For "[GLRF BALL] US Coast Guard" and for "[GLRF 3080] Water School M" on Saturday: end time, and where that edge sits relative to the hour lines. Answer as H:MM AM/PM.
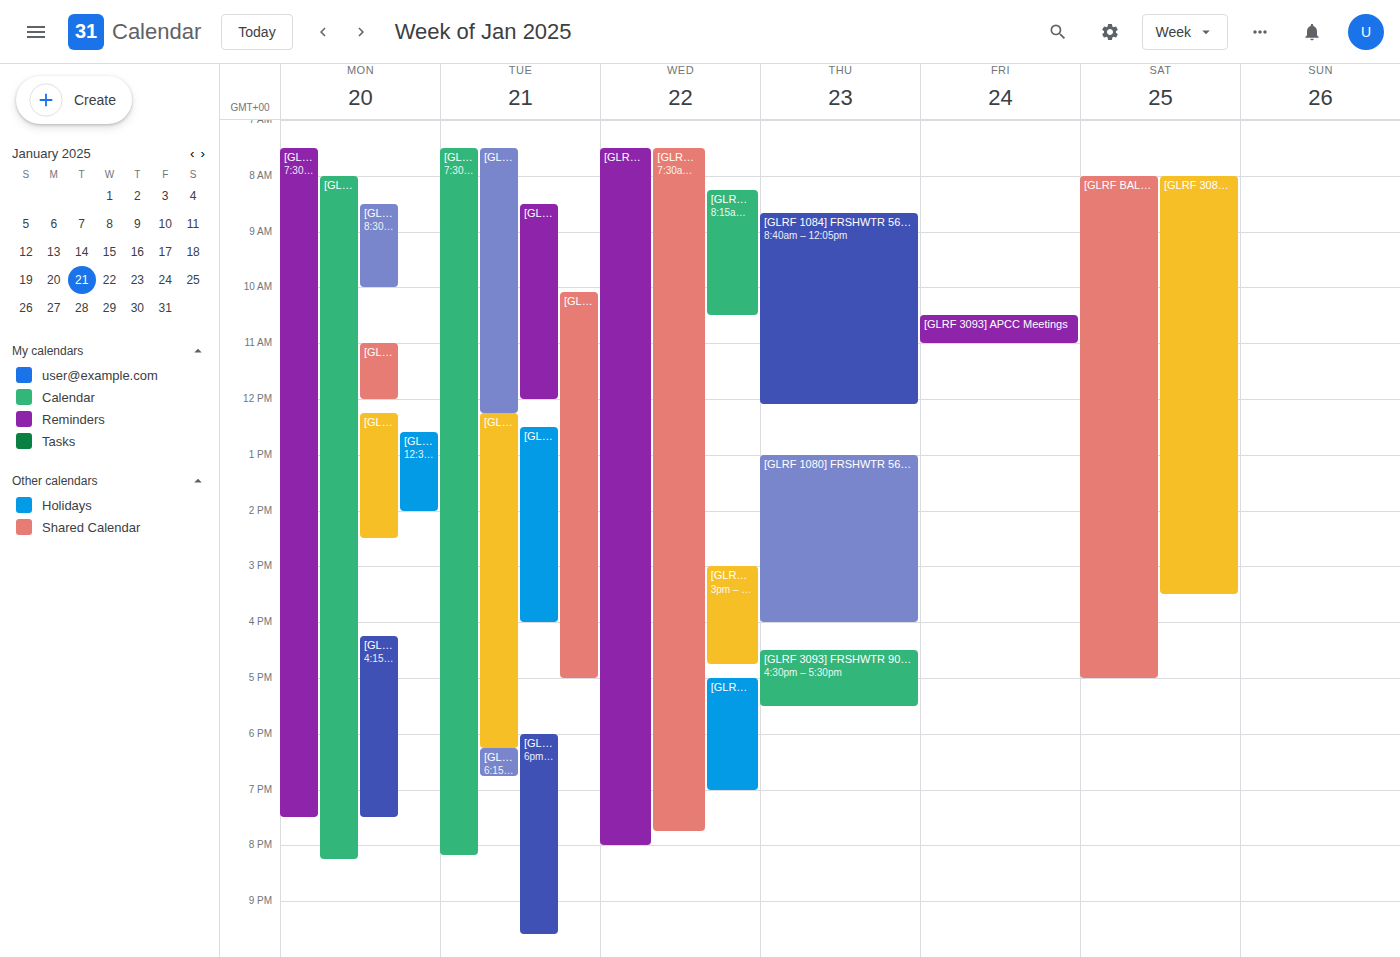
"[GLRF BALL] US Coast Guard": 5:00 PM, exactly on the 5 PM line. "[GLRF 3080] Water School M": 3:30 PM, halfway between the 3 PM and 4 PM lines.